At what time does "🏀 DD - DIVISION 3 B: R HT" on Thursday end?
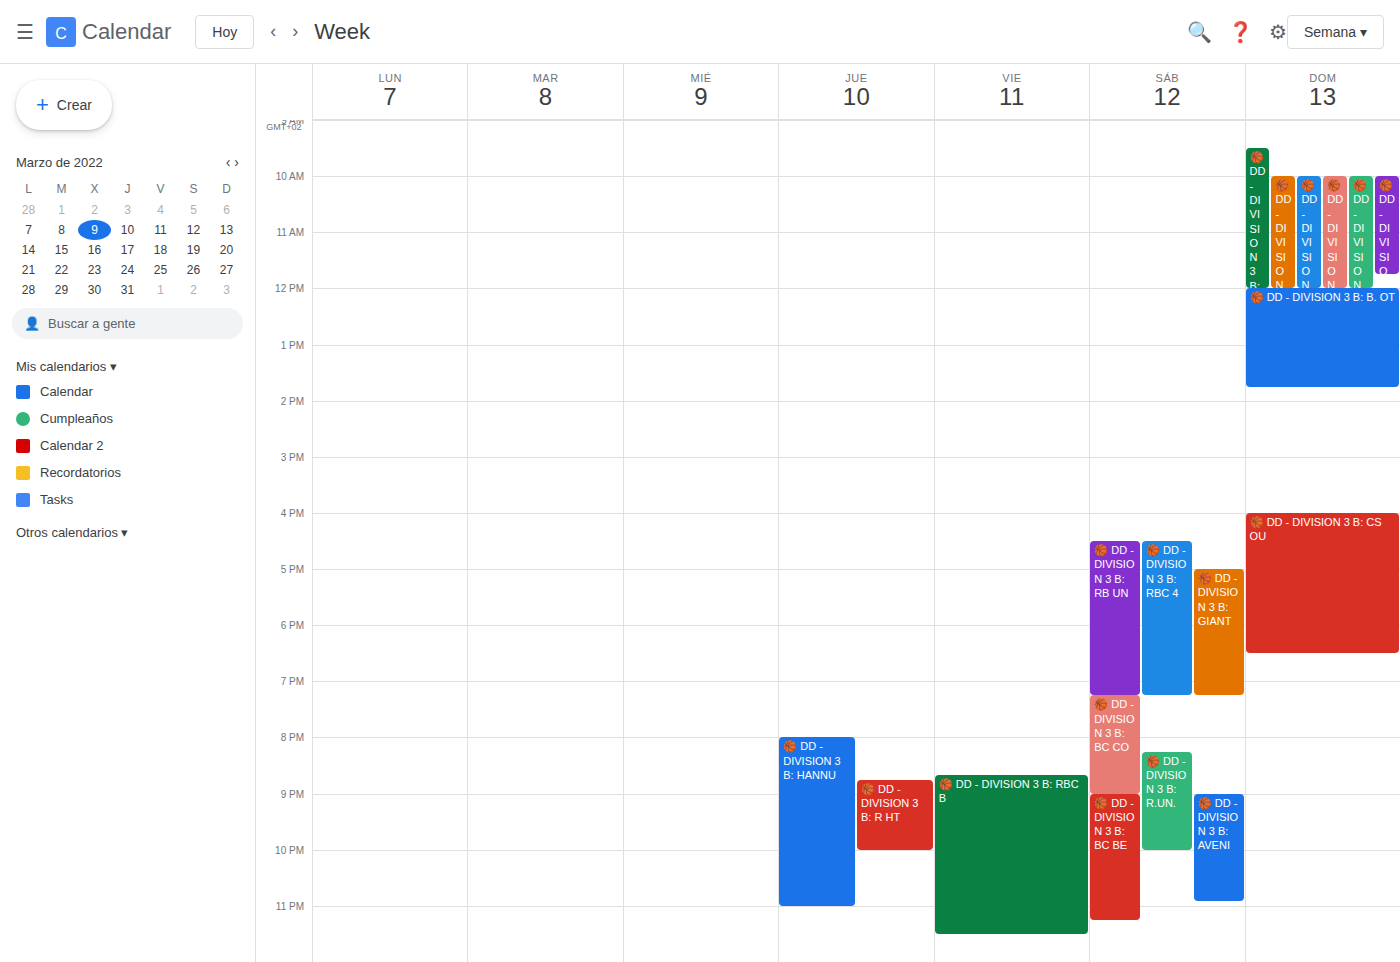
10:00 PM